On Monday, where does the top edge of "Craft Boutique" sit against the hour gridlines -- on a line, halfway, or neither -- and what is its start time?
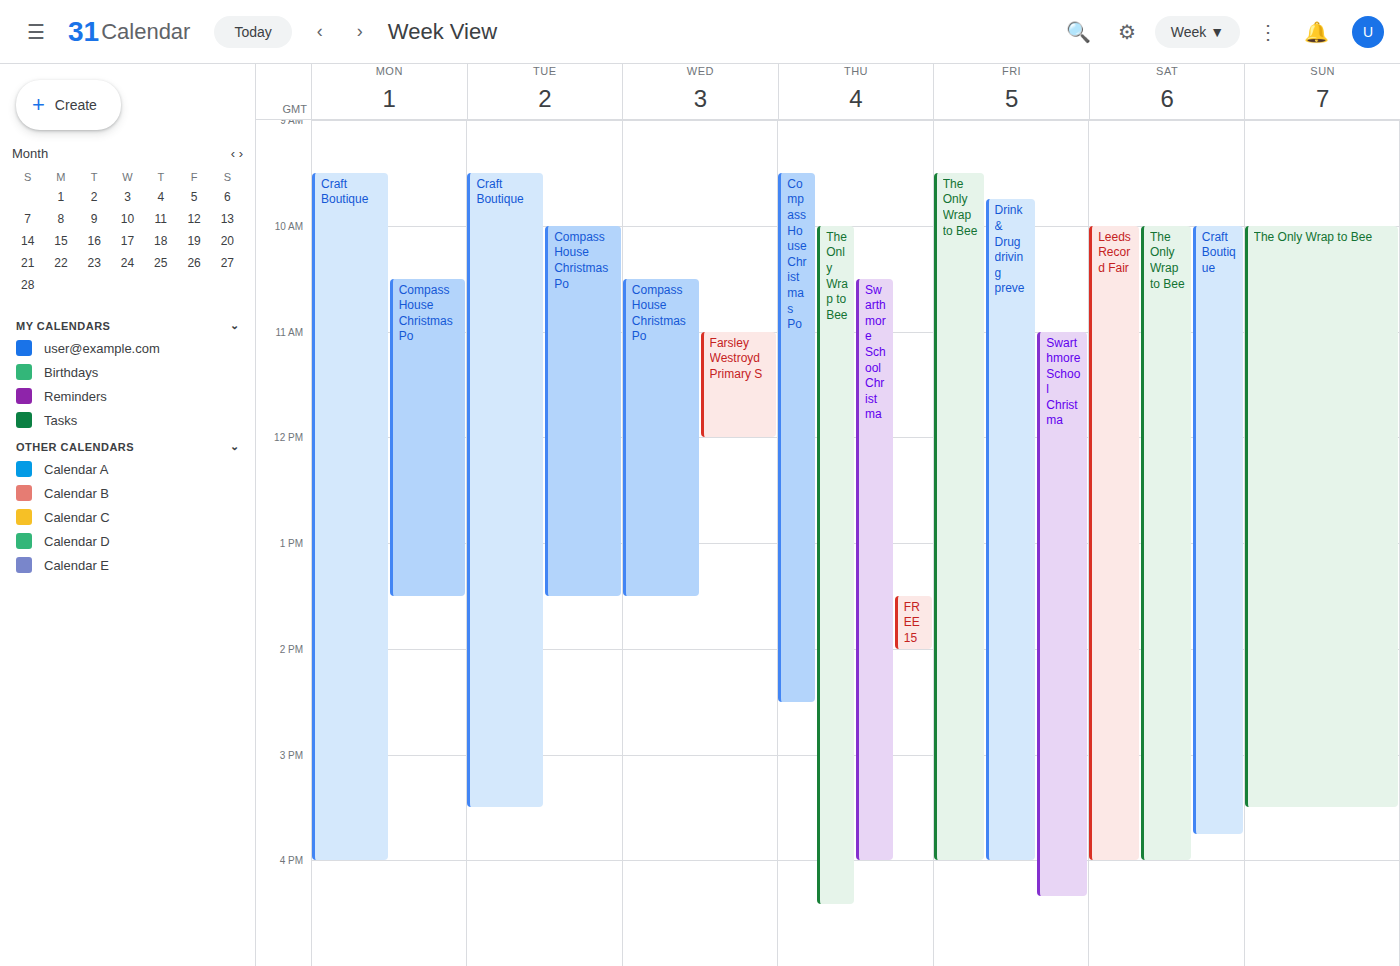
09:30 -- halfway between the 09:00 and 10:00 lines.